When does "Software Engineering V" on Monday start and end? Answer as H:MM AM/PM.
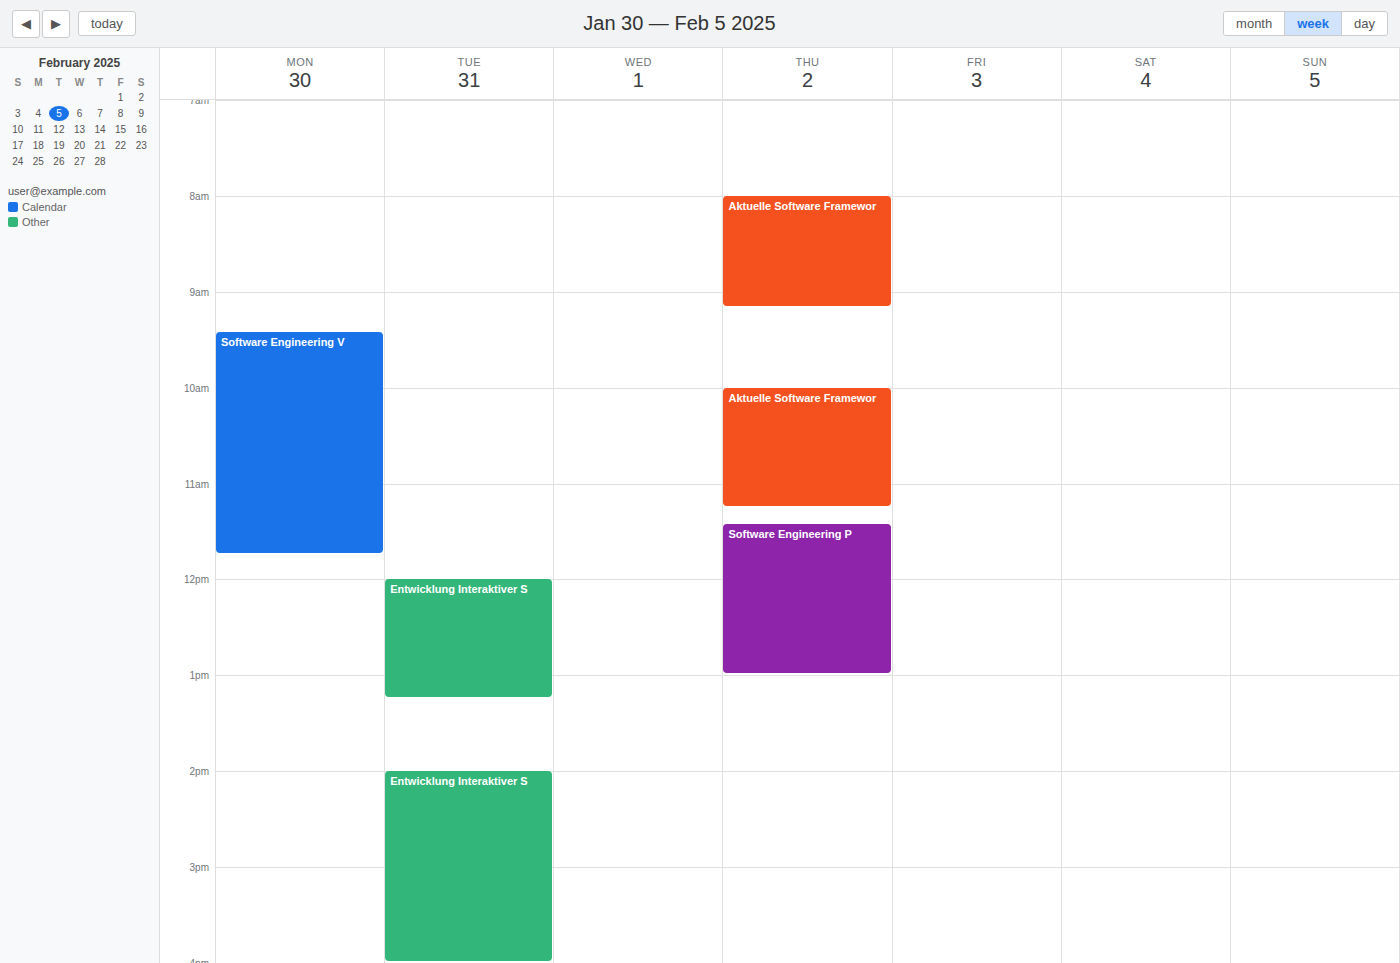
9:25 AM to 11:45 AM